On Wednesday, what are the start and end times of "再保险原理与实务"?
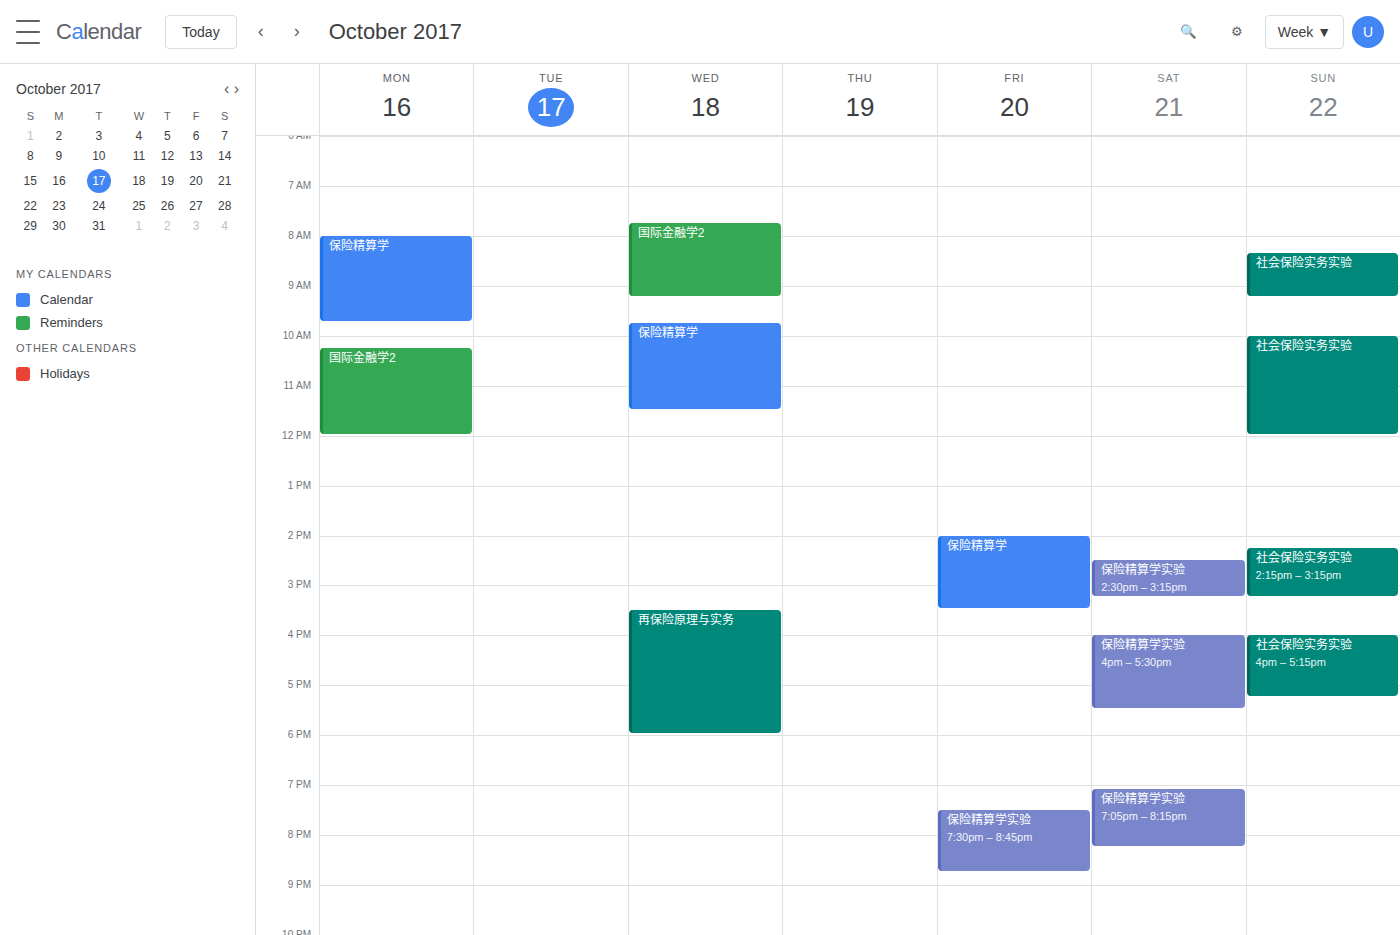
3:30 PM to 6:00 PM